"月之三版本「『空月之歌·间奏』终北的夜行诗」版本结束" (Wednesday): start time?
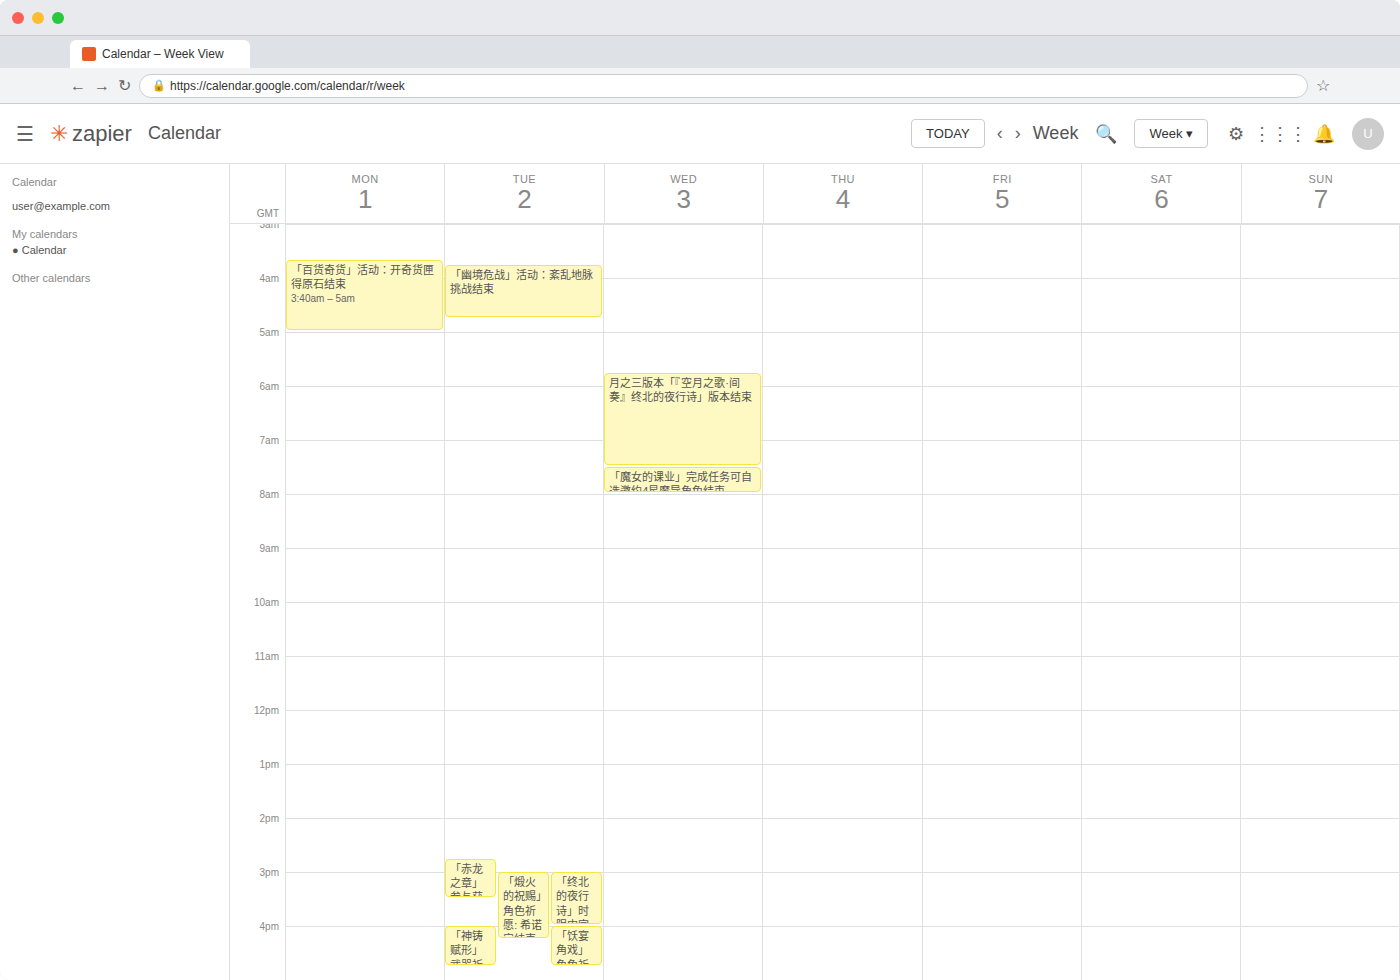
5:45 AM